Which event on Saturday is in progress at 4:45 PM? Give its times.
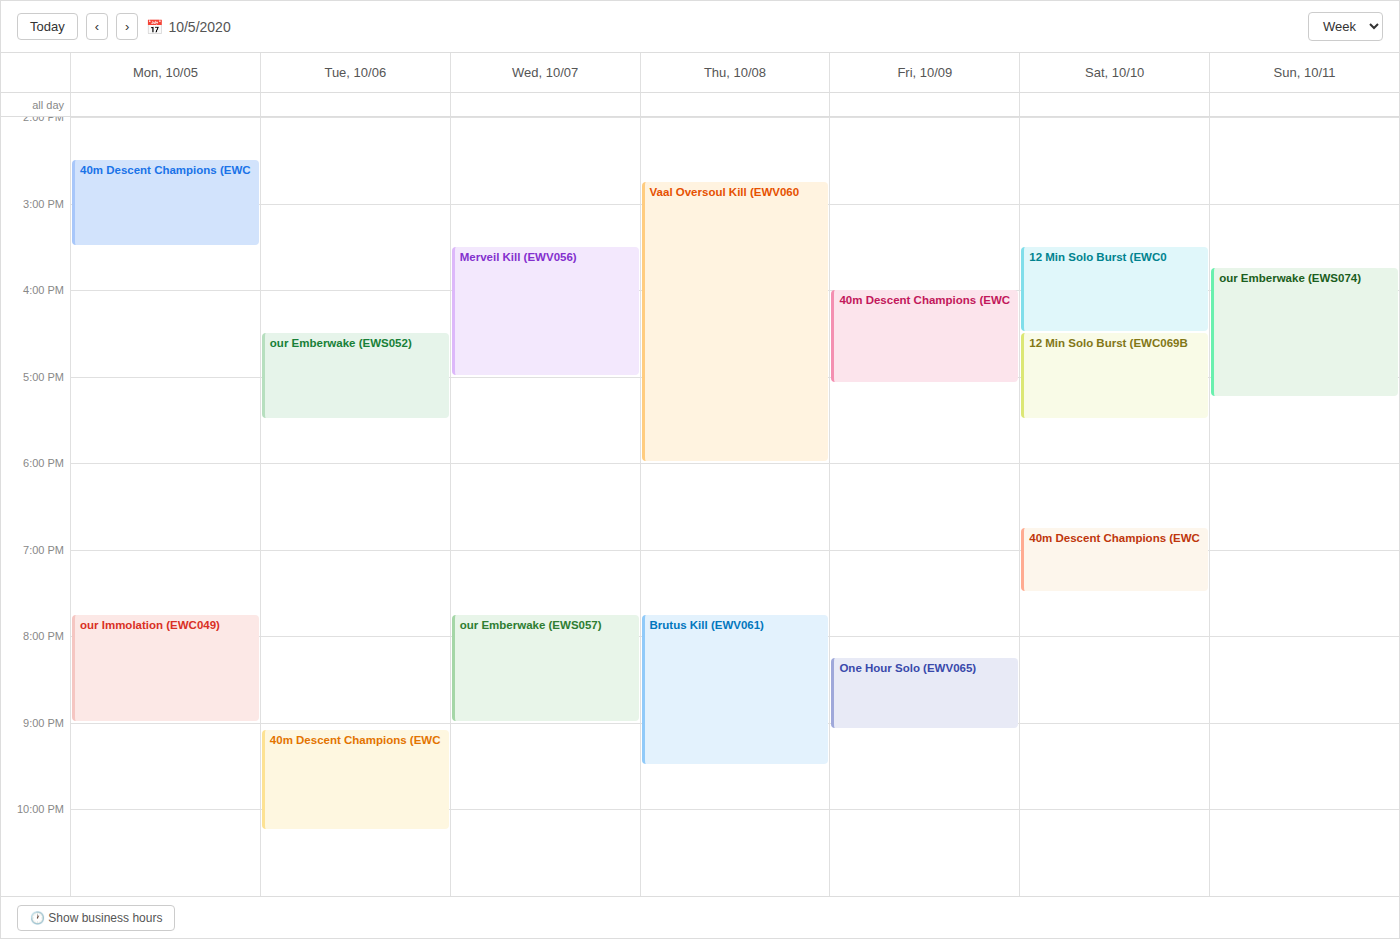
"12 Min Solo Burst (EWC069B", 4:30 PM to 5:30 PM